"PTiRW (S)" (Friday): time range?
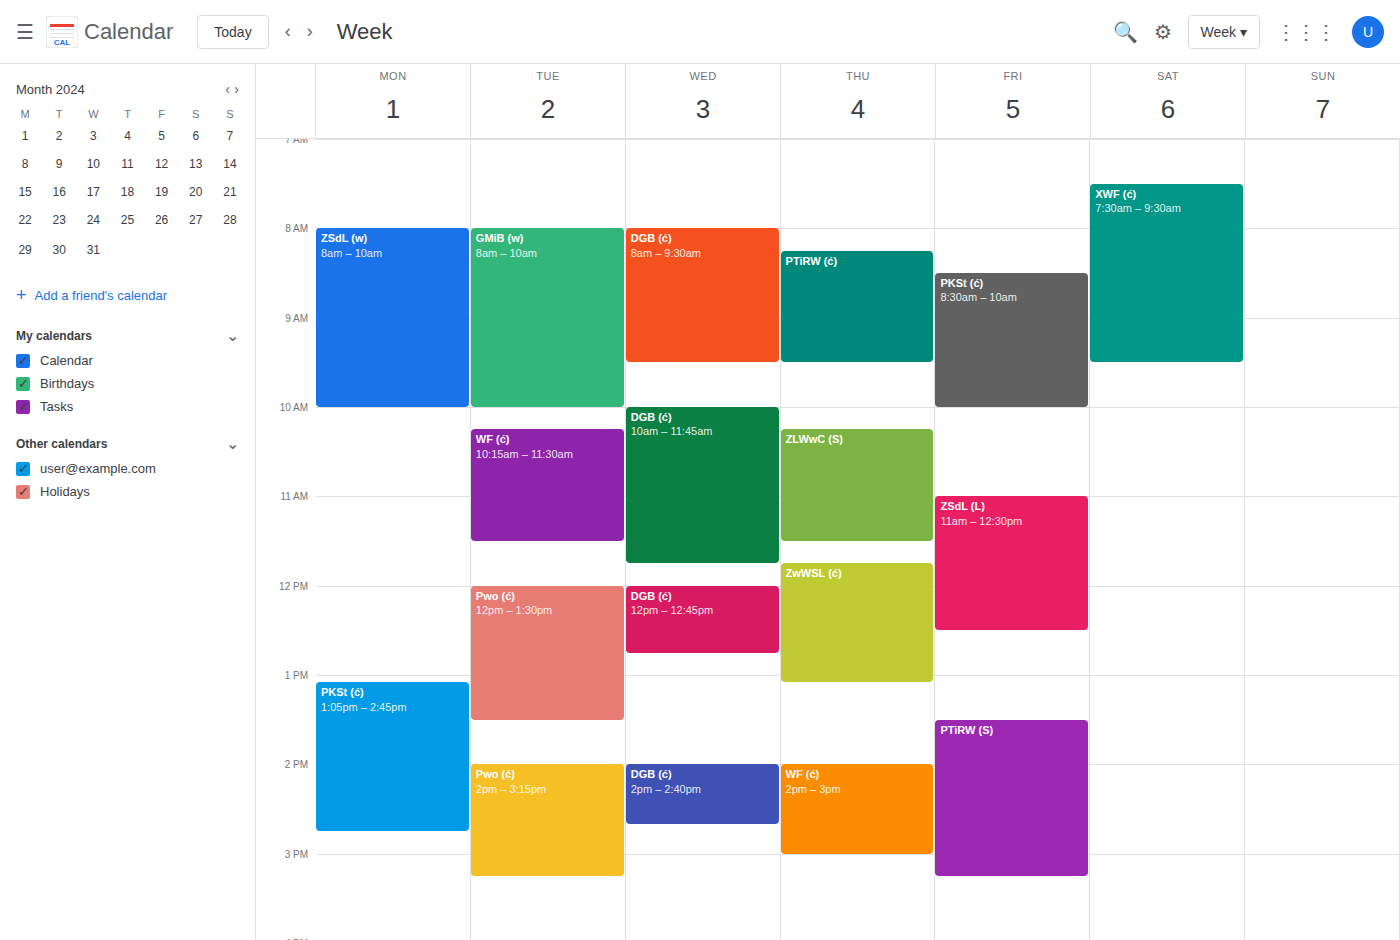
1:30 PM to 3:15 PM